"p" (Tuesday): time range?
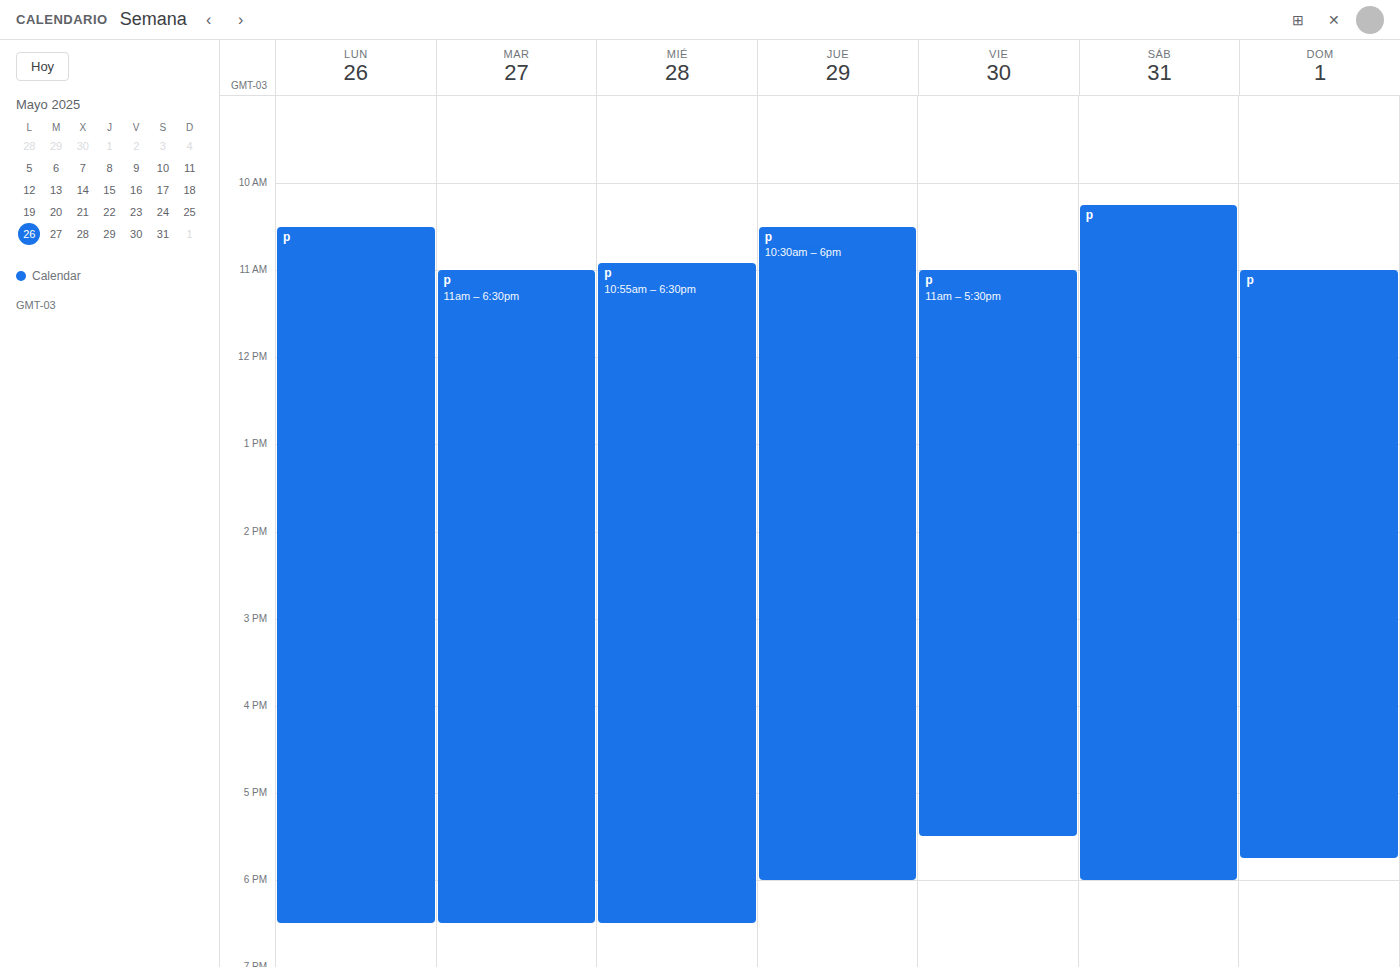
11:00 AM to 6:30 PM